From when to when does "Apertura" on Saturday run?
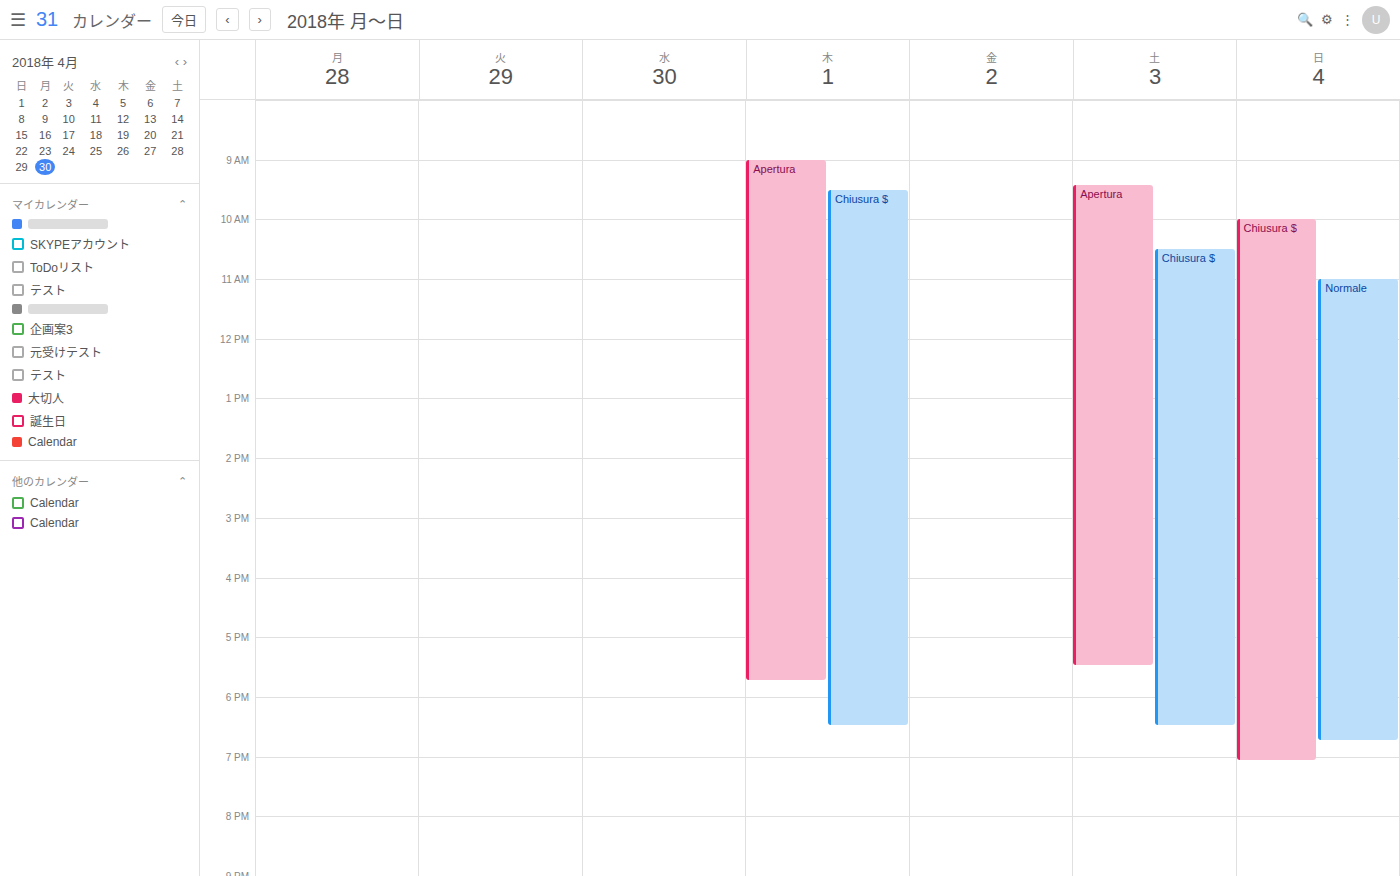
9:25 AM to 5:30 PM